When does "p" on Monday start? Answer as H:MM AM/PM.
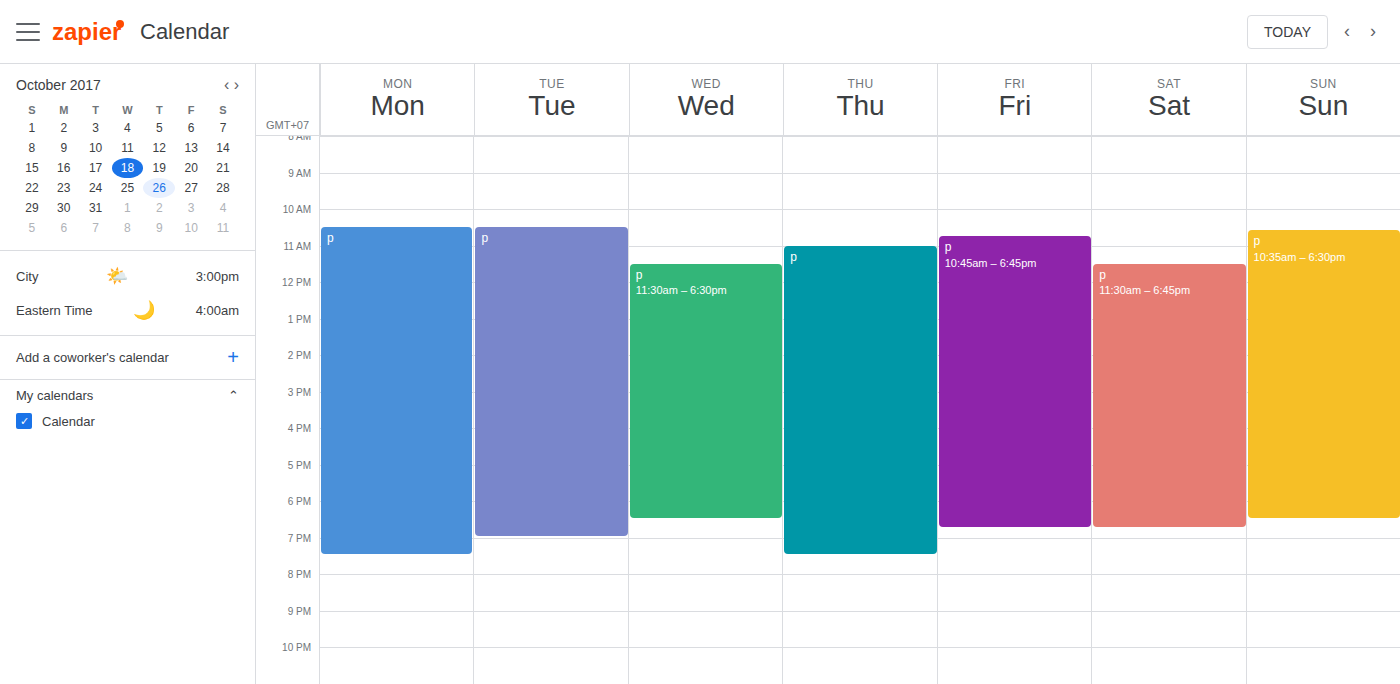
10:30 AM